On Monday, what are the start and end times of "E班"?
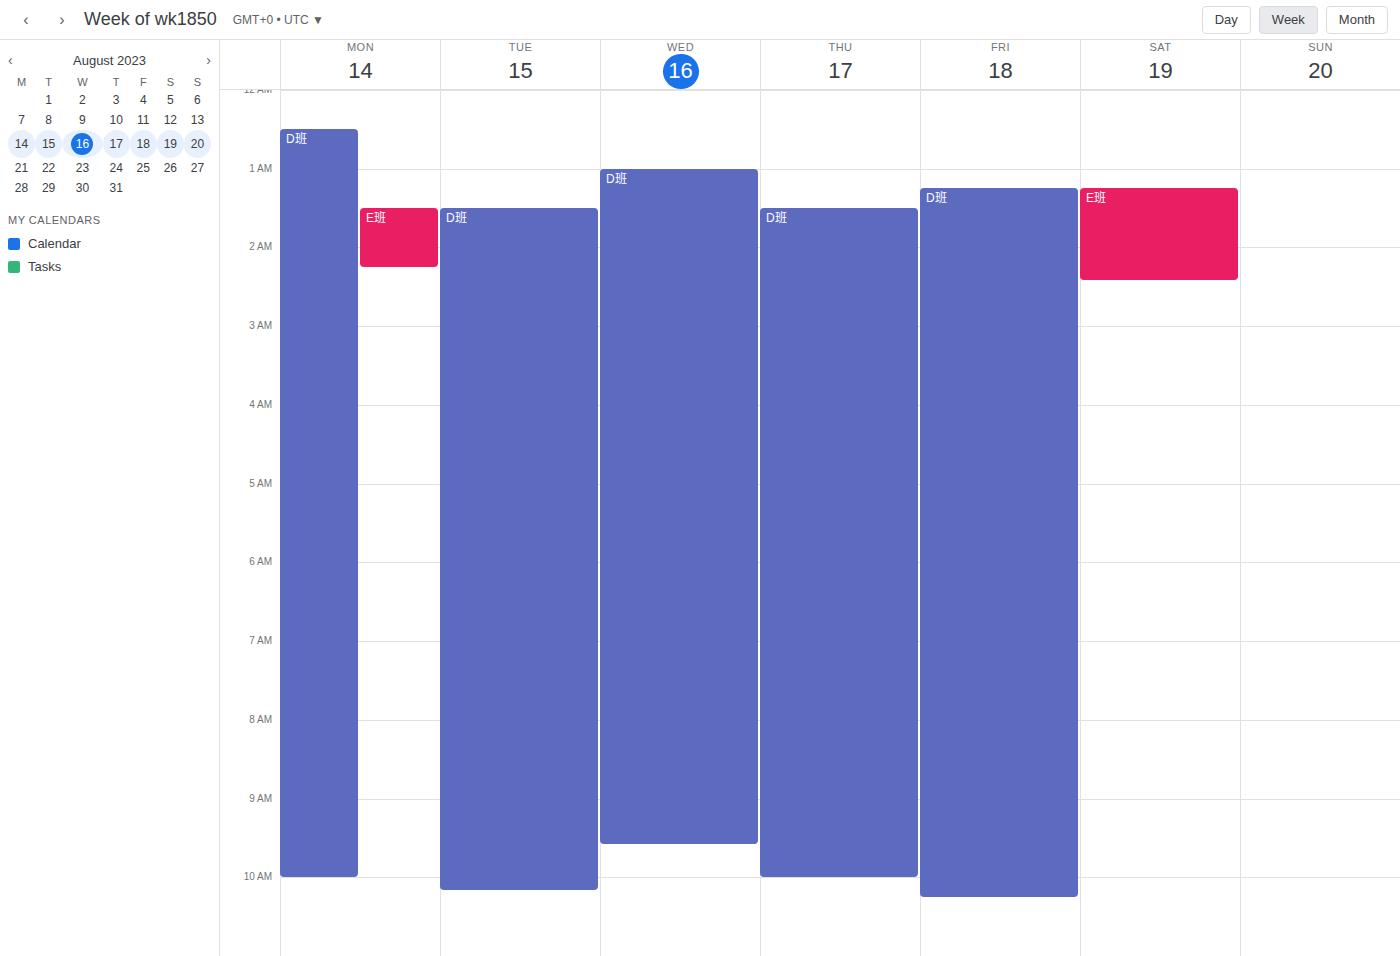
1:30 AM to 2:15 AM